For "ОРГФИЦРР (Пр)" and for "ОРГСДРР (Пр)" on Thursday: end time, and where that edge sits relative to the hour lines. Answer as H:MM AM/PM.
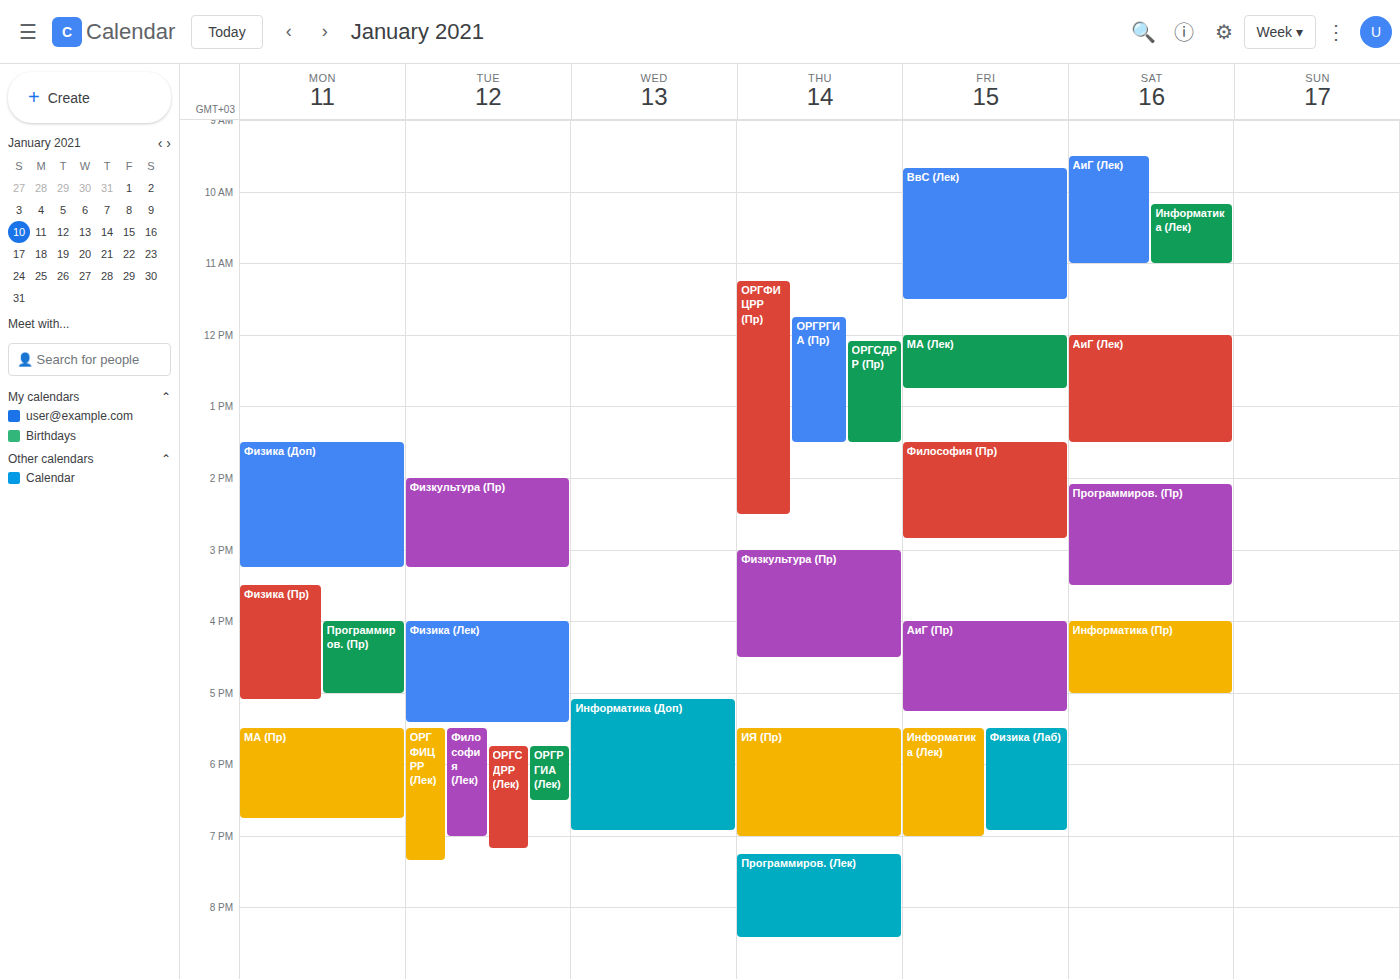
"ОРГФИЦРР (Пр)": 2:30 PM, halfway between the 2 PM and 3 PM lines. "ОРГСДРР (Пр)": 1:30 PM, halfway between the 1 PM and 2 PM lines.